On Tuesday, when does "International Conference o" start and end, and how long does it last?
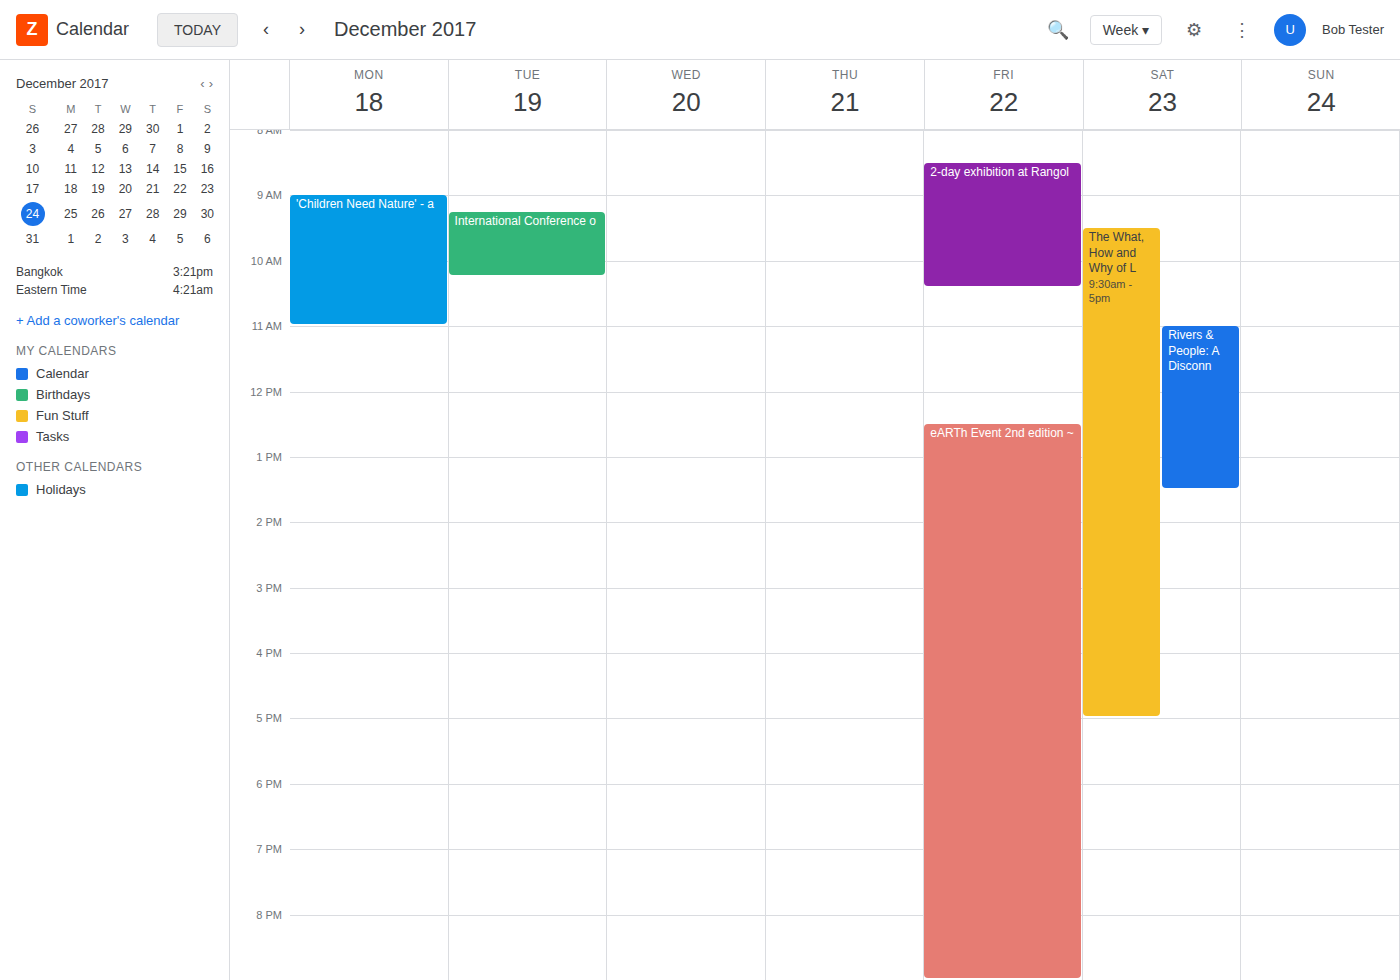
9:15 AM to 10:15 AM, 1 hour